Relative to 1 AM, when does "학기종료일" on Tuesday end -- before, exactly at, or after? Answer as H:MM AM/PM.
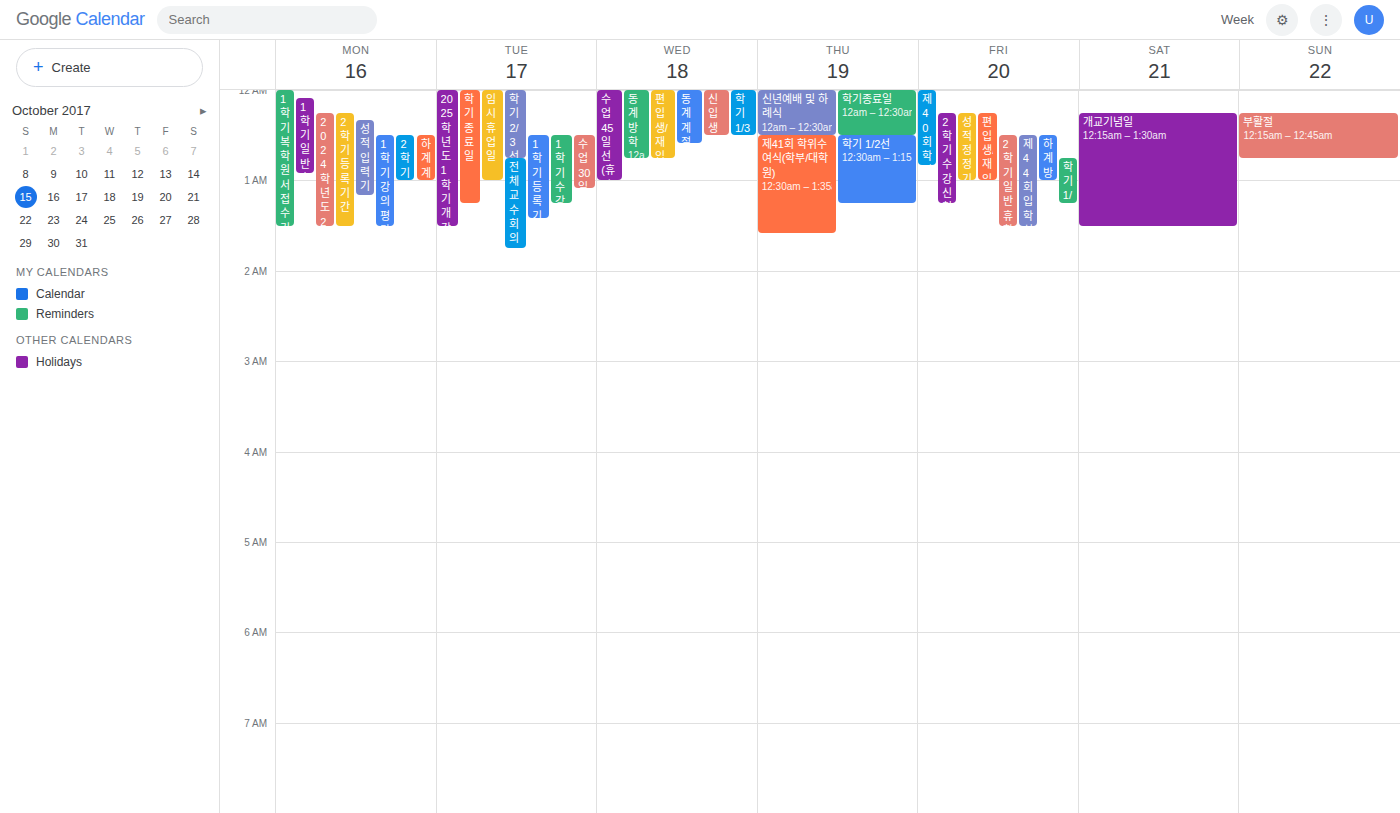
1:15 AM -- after 1 AM, 15 minutes below the 1 AM line.